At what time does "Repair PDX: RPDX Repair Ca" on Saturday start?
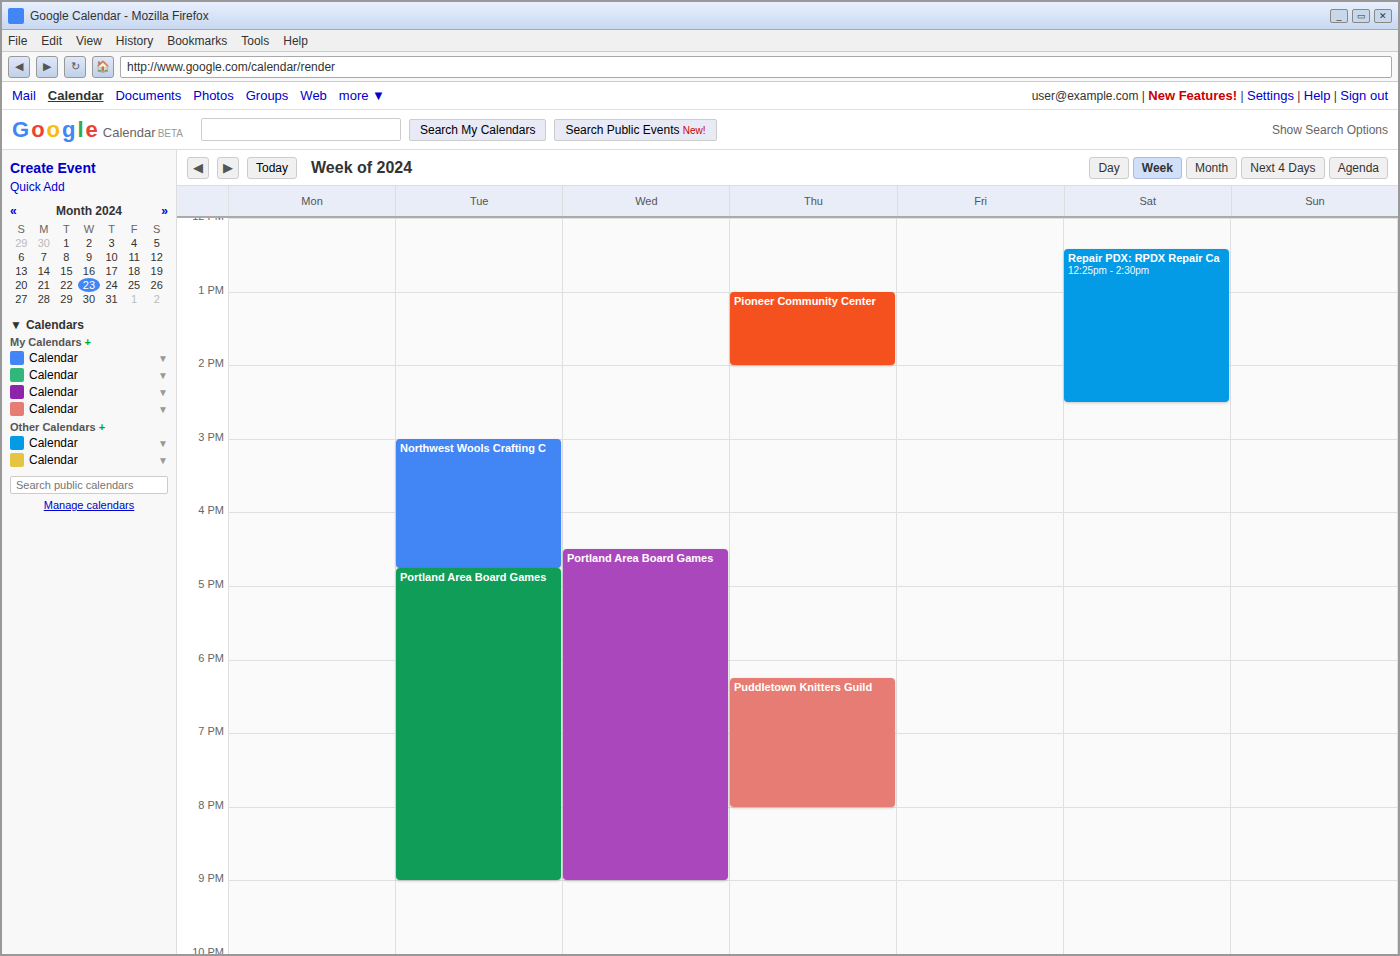
12:25 PM